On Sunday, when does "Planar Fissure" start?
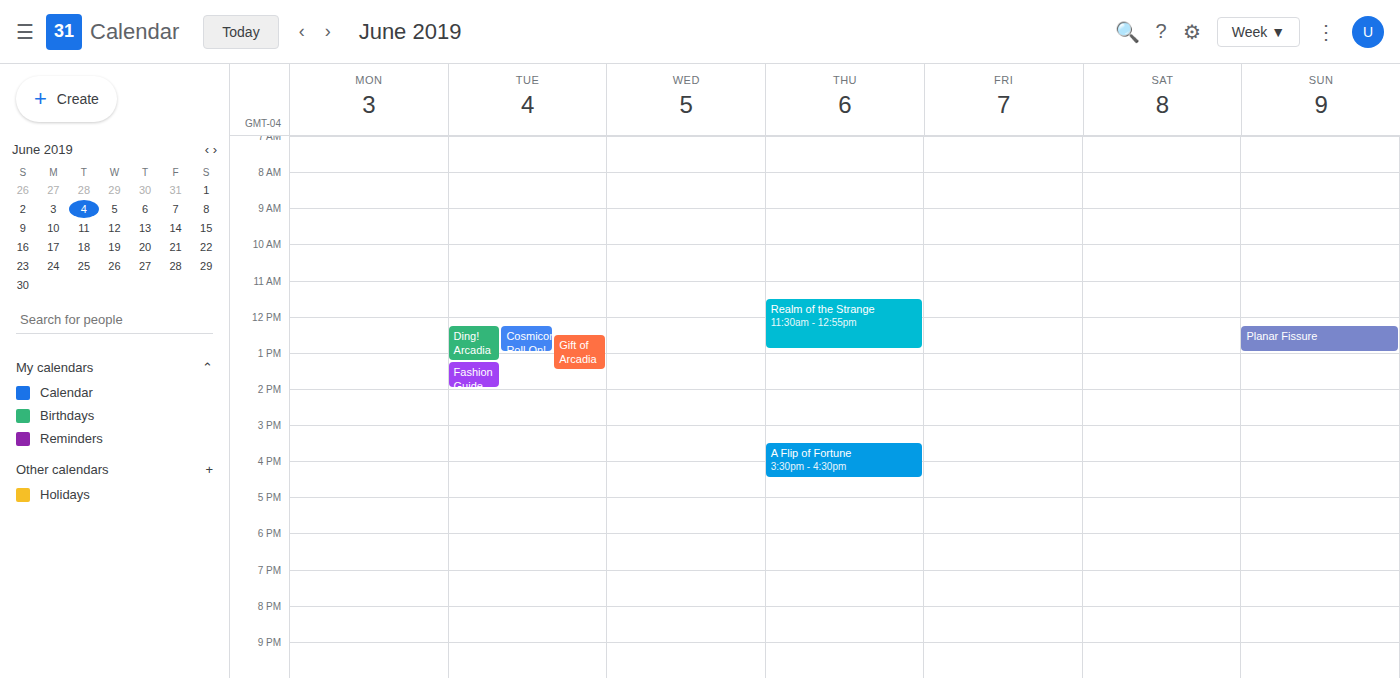
12:15 PM